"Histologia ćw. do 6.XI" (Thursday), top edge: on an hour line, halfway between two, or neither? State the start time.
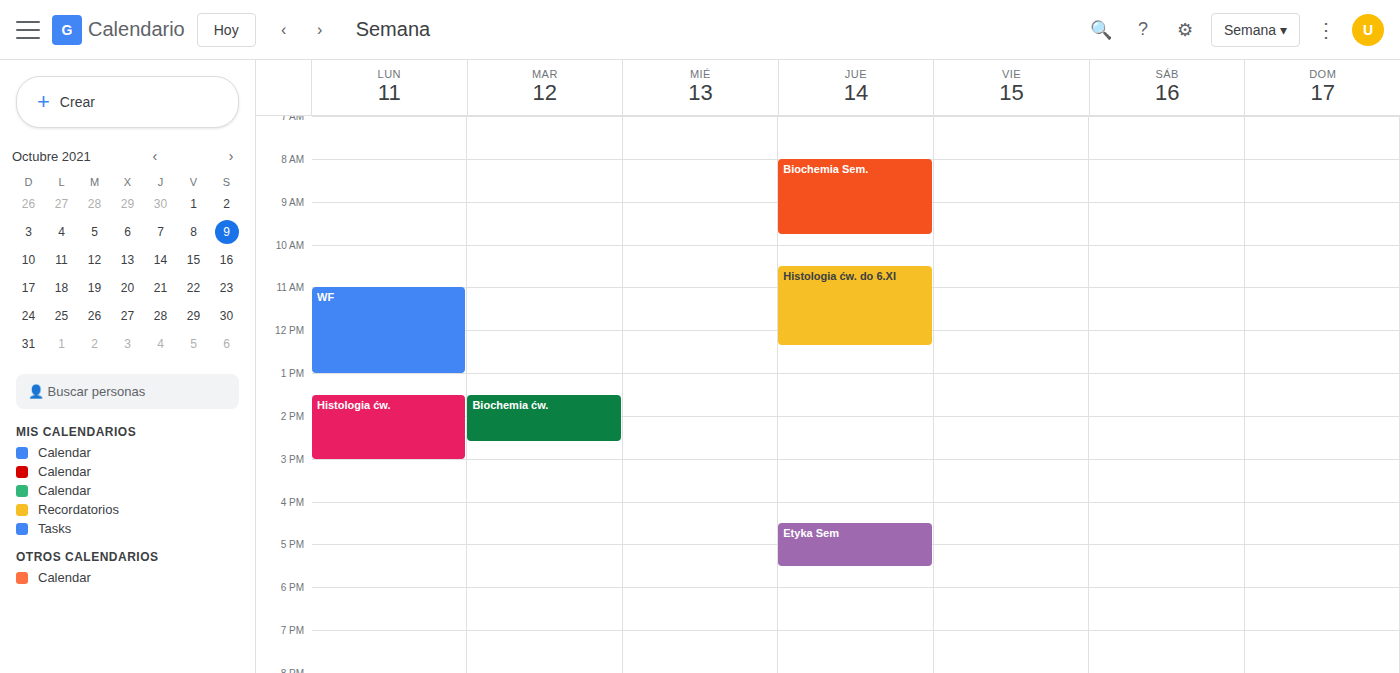
10:30 AM -- halfway between the 10 AM and 11 AM lines.